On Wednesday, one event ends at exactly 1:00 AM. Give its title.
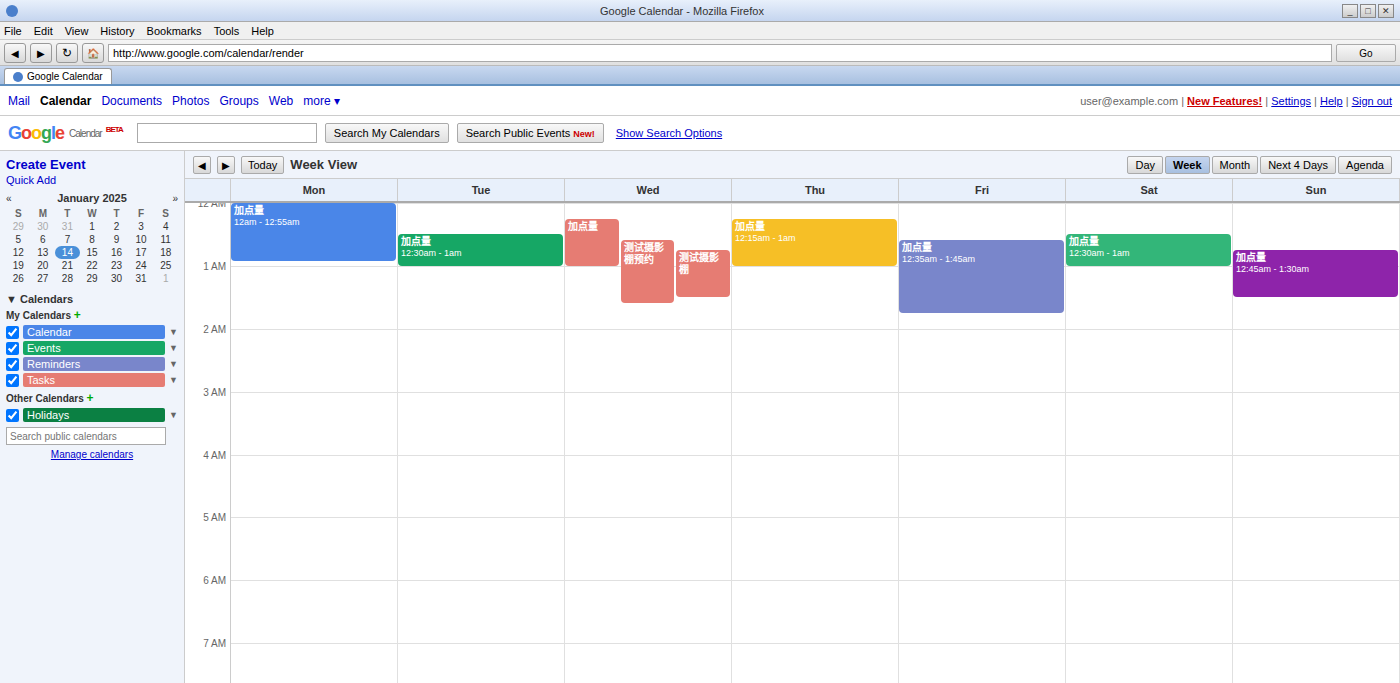
"加点量"